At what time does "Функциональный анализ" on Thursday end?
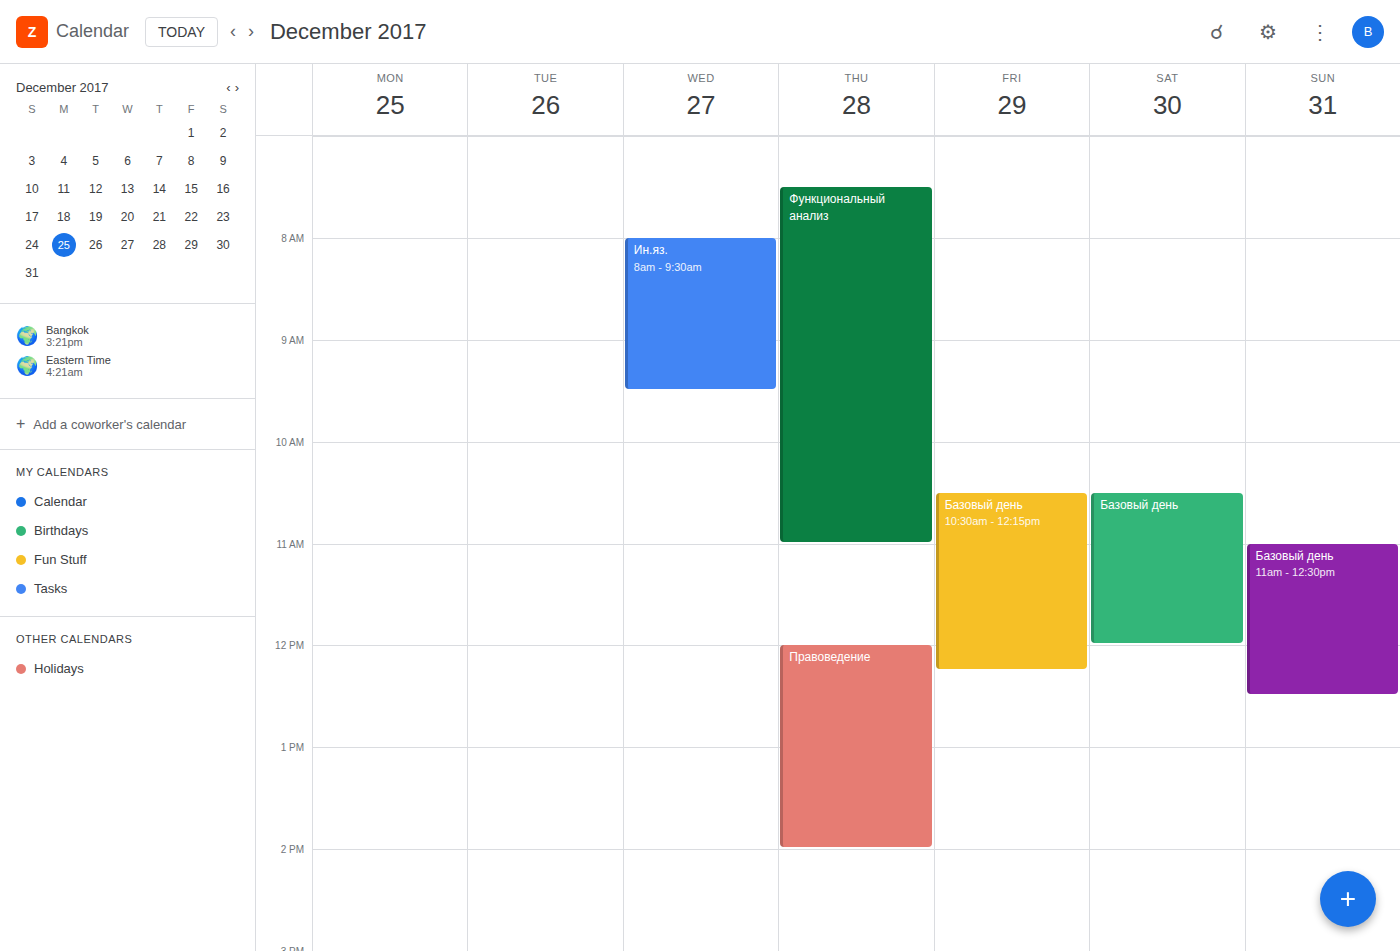
11:00